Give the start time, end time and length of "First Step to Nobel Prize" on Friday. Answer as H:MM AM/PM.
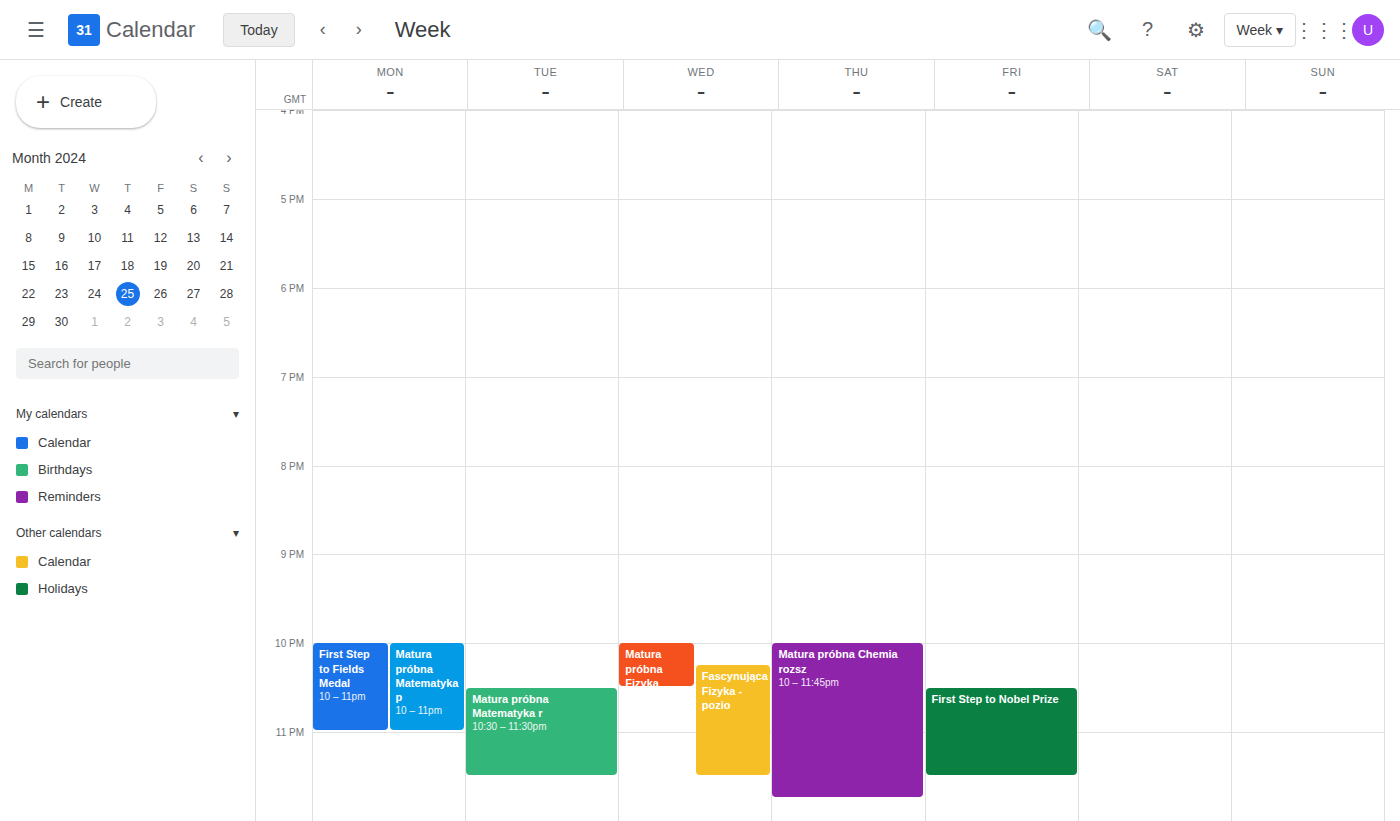
10:30 PM to 11:30 PM, 1 hour